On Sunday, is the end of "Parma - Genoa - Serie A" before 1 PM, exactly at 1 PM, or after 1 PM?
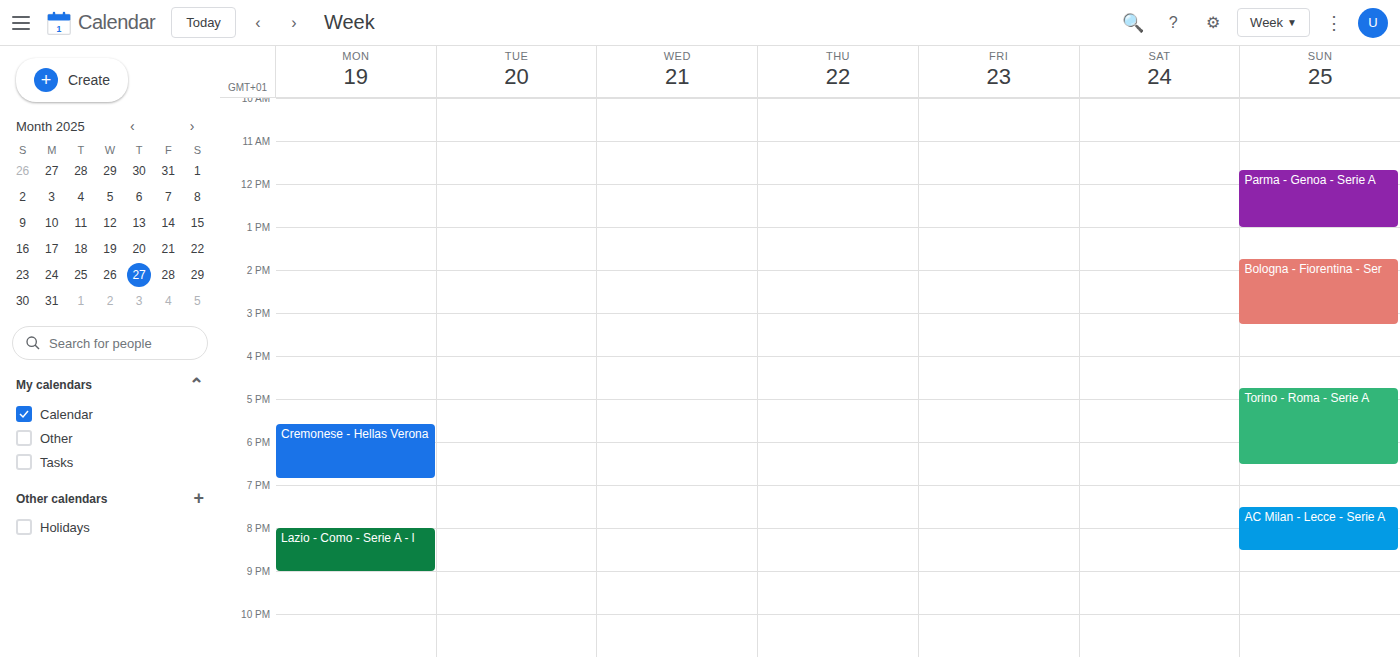
1:00 PM -- exactly at 1 PM, on the 1 PM line.